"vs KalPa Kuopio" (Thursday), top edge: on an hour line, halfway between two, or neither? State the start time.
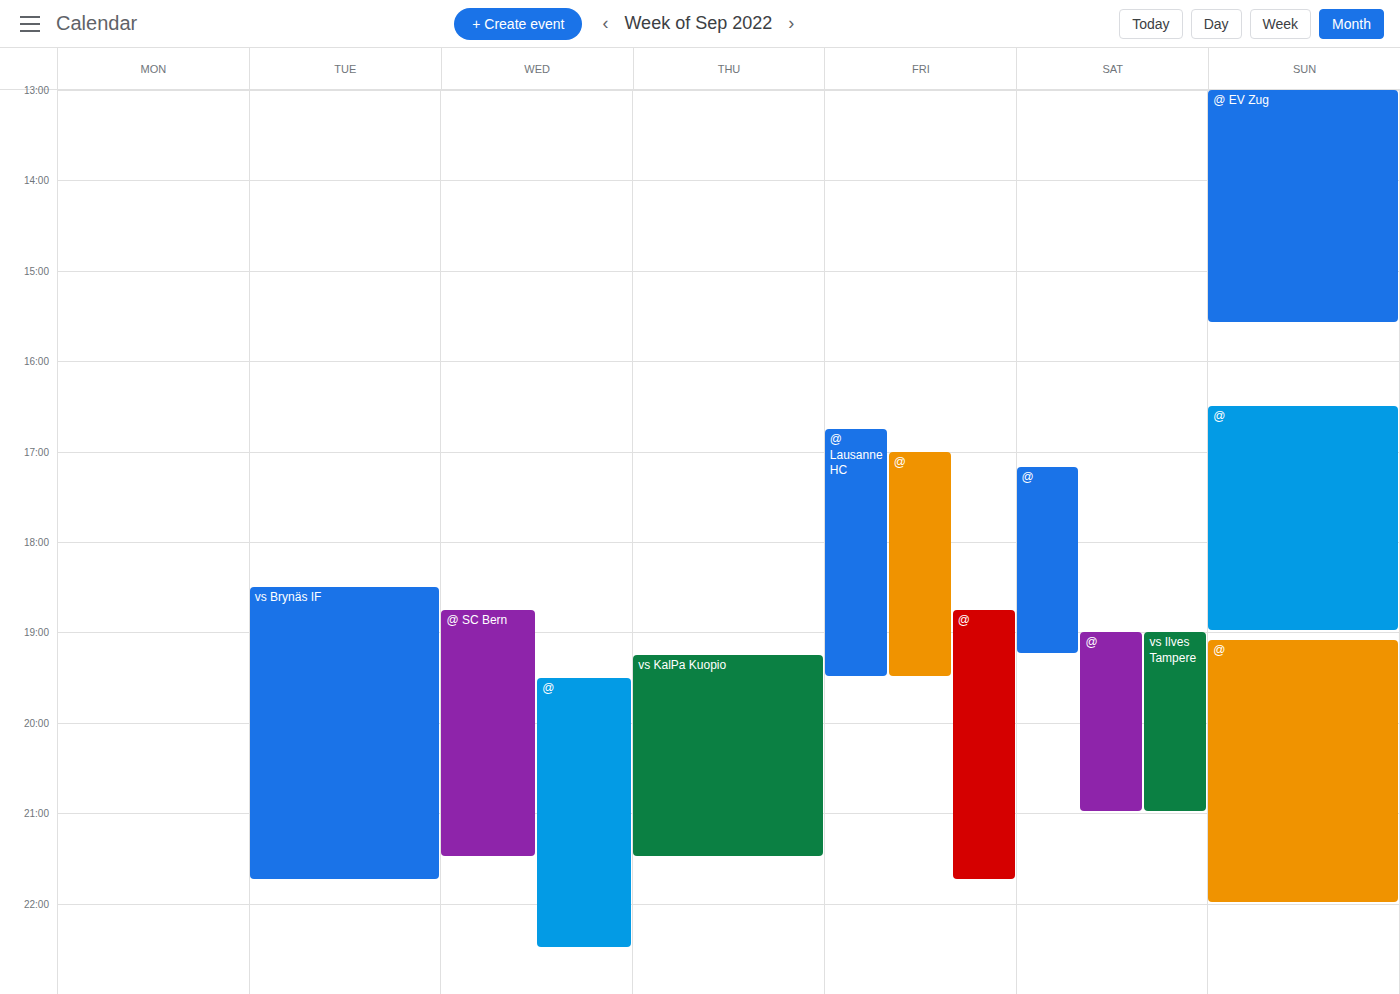
7:15 PM -- neither: a quarter of the way from the 7 PM line to the 8 PM line.